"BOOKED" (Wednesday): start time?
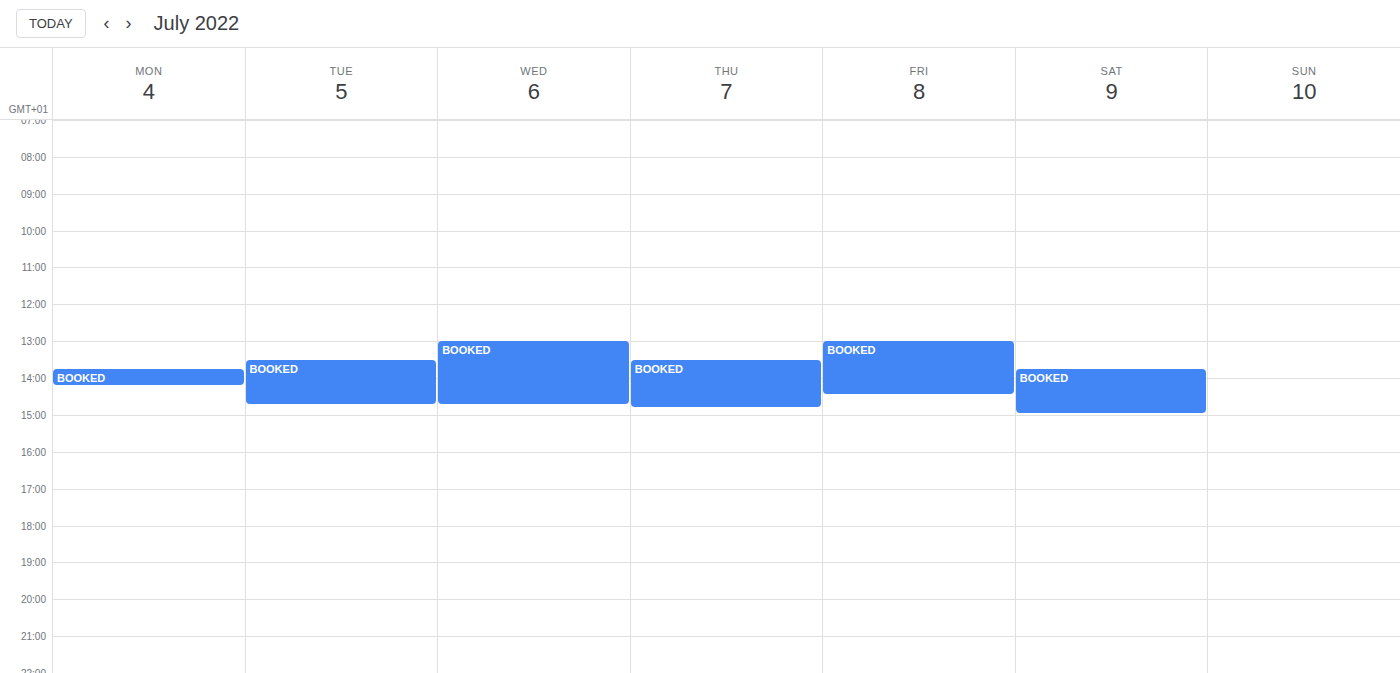
1:00 PM